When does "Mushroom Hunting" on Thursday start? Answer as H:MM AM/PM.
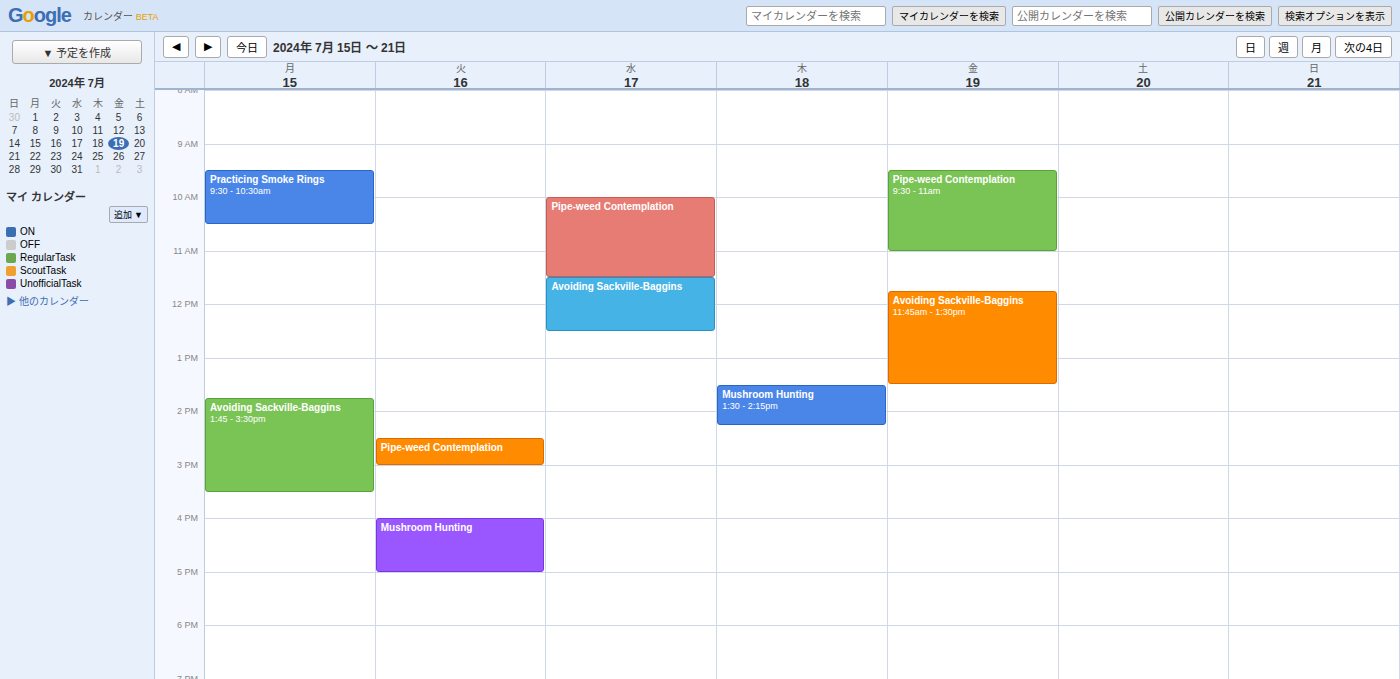
1:30 PM